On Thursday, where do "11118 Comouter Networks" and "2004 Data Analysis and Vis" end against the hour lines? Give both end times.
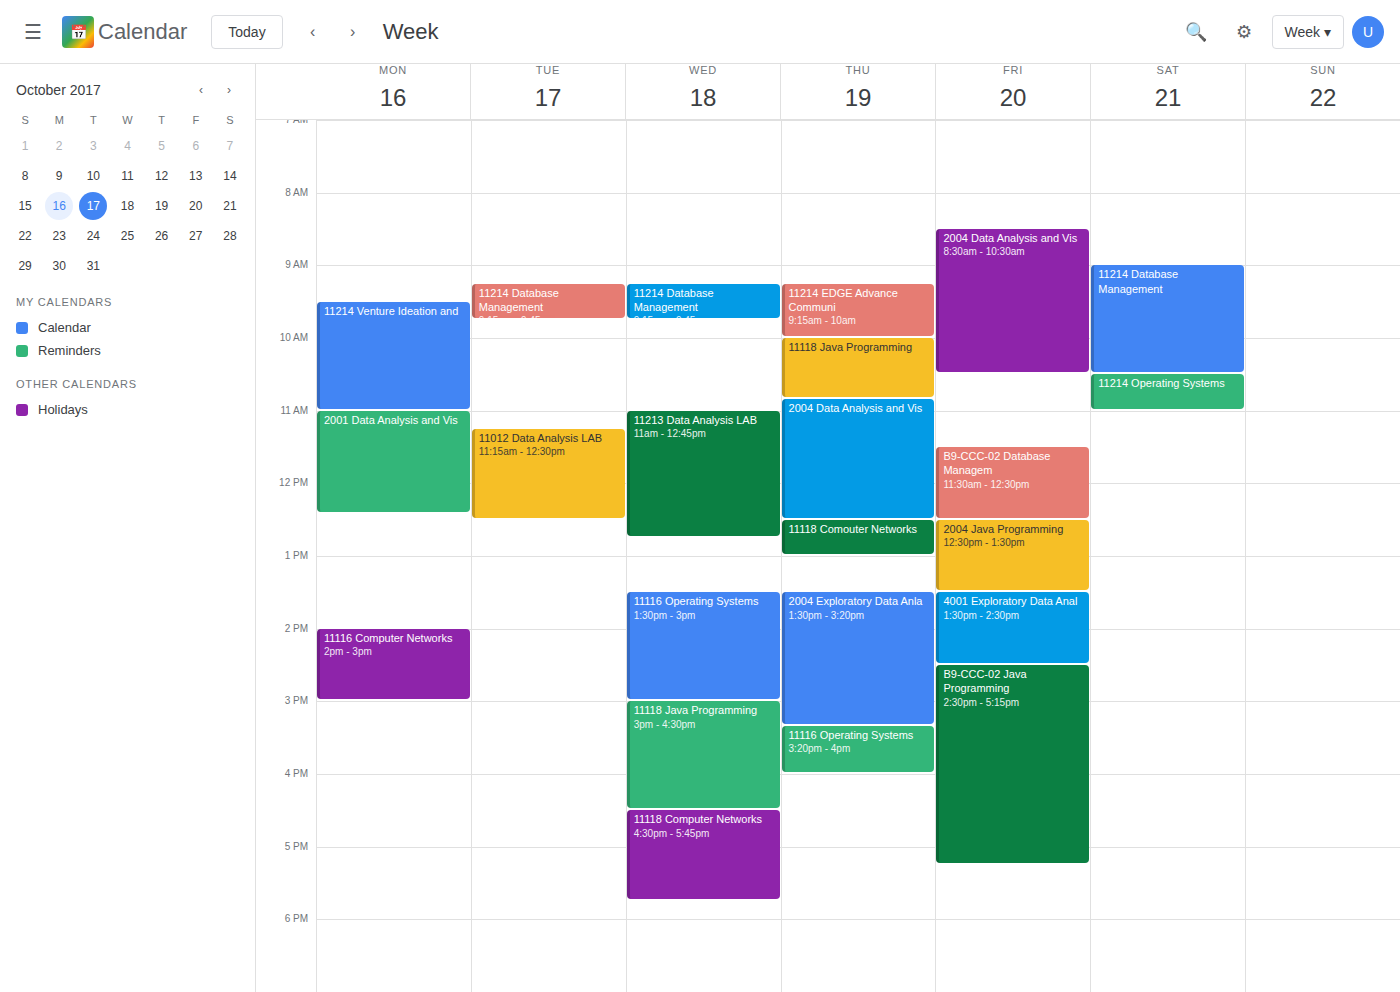
"11118 Comouter Networks": 1:00 PM, exactly on the 1 PM line. "2004 Data Analysis and Vis": 12:30 PM, halfway between the 12 PM and 1 PM lines.